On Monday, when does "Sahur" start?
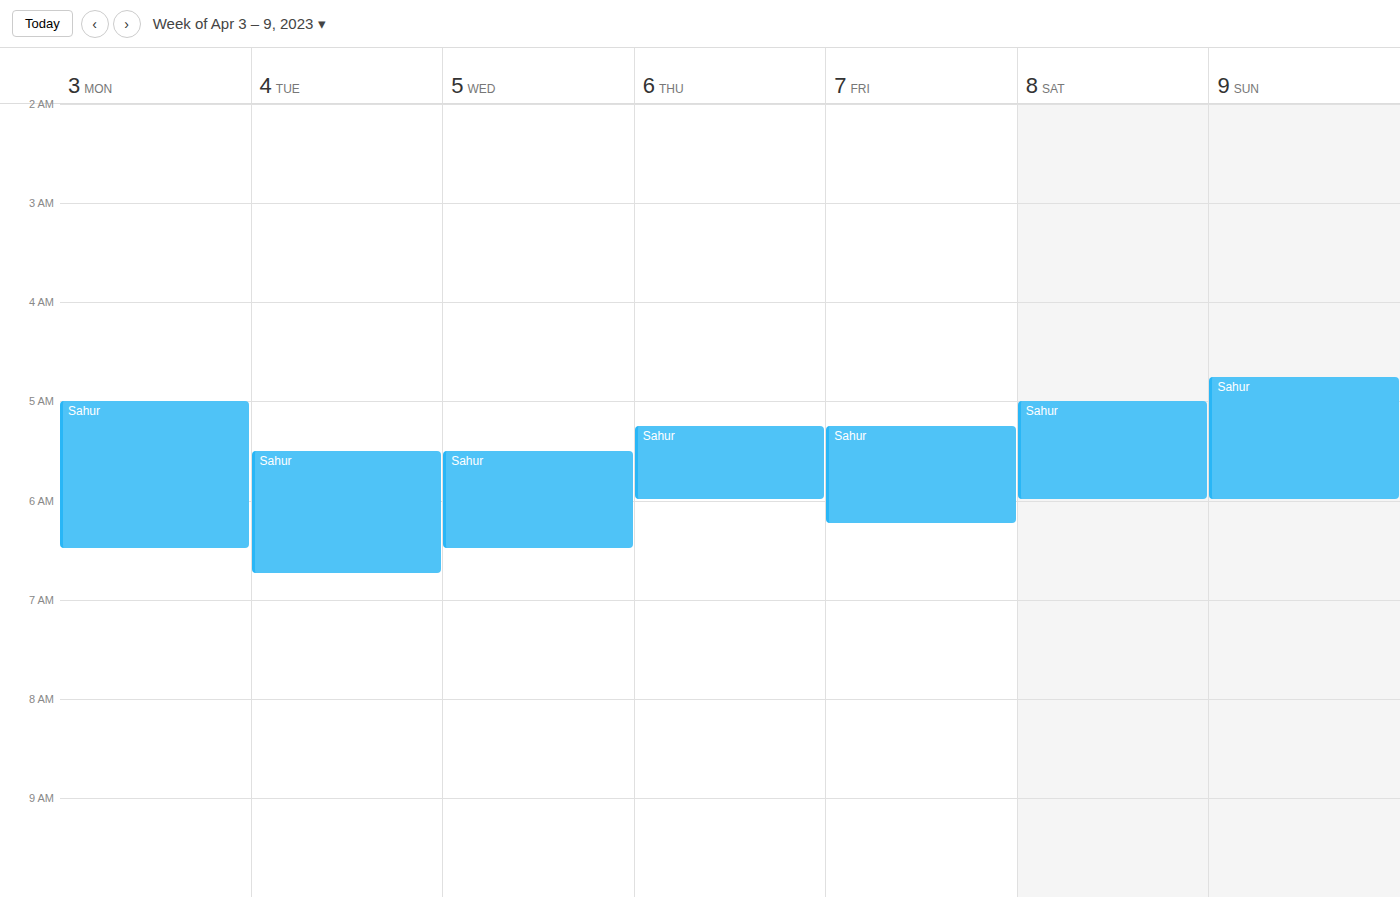
5:00 AM